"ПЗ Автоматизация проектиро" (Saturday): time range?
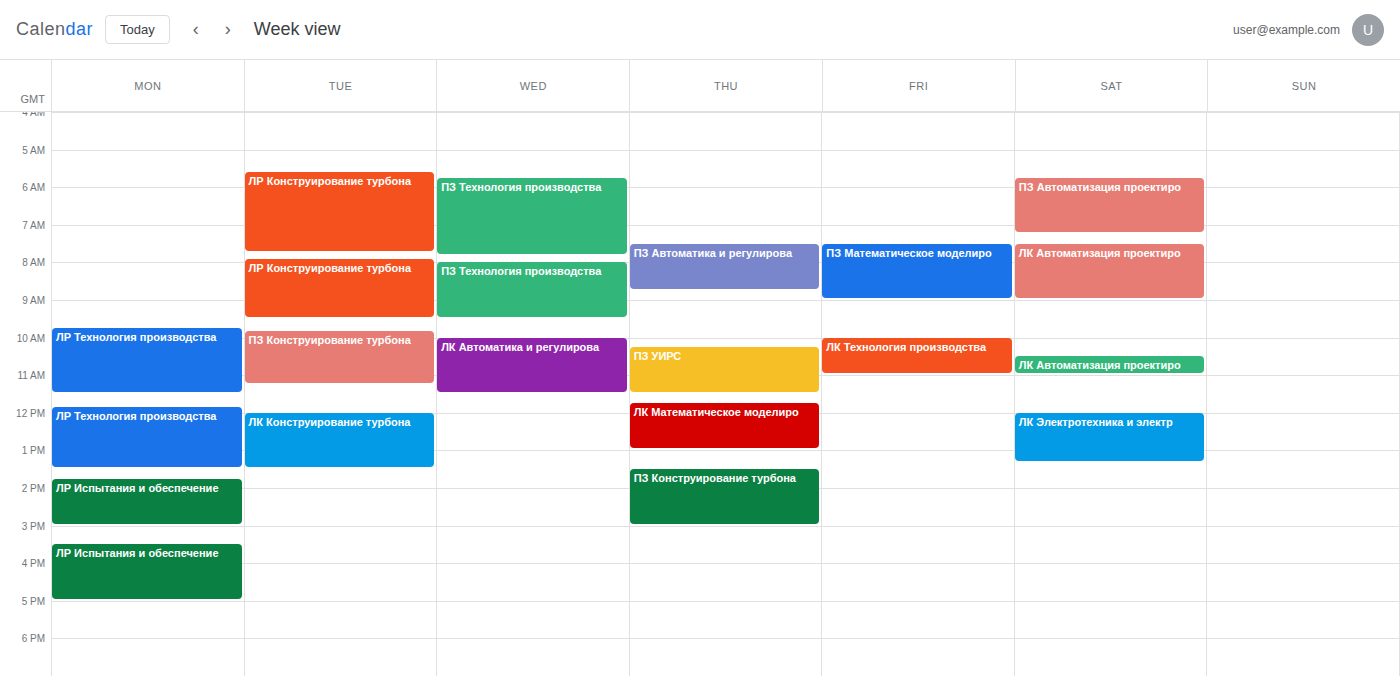
5:45 AM to 7:15 AM